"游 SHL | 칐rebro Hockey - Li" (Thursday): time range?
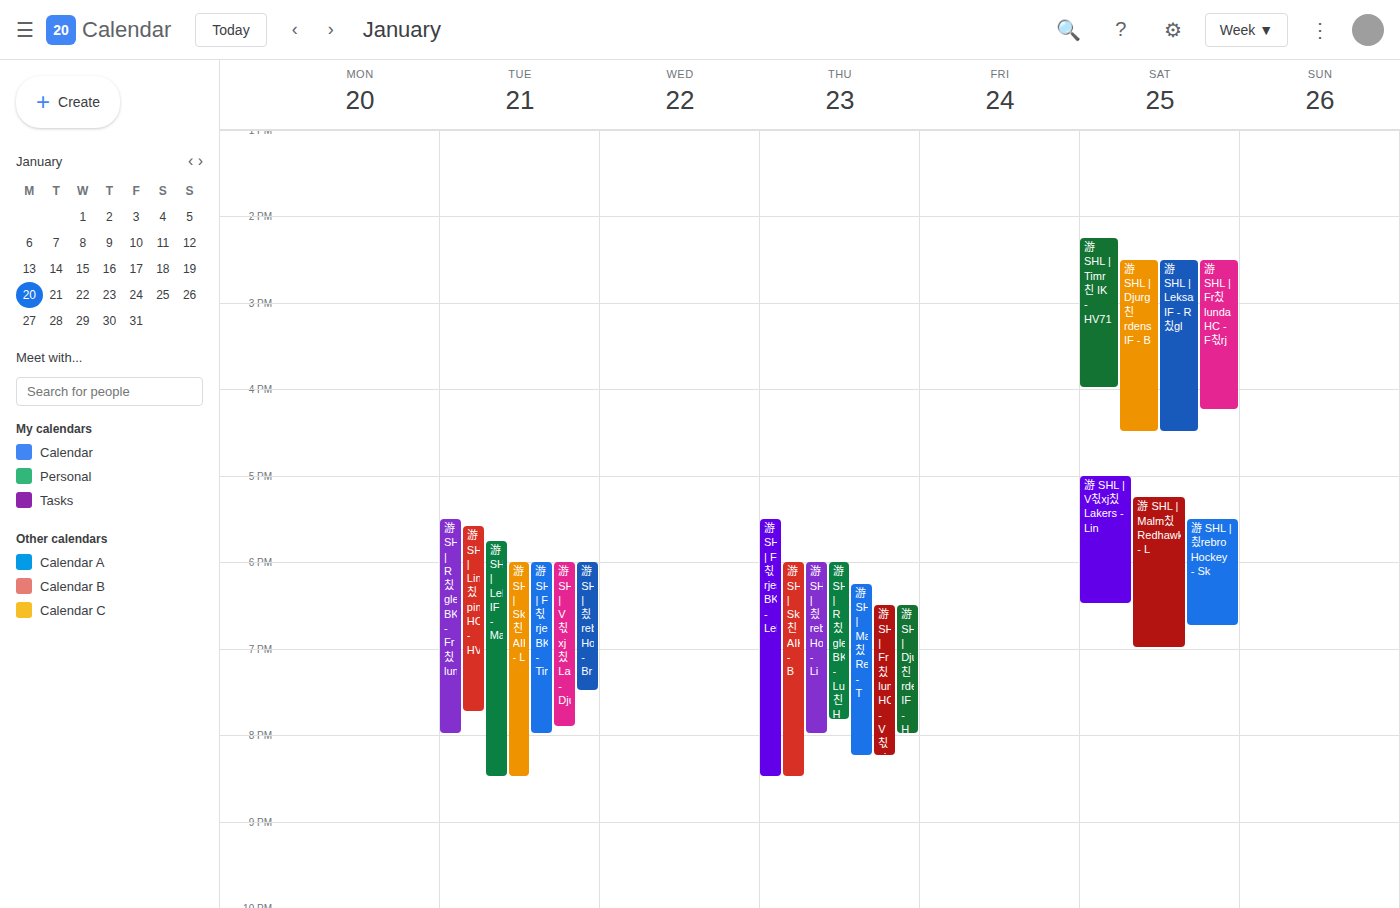
6:00 PM to 8:00 PM